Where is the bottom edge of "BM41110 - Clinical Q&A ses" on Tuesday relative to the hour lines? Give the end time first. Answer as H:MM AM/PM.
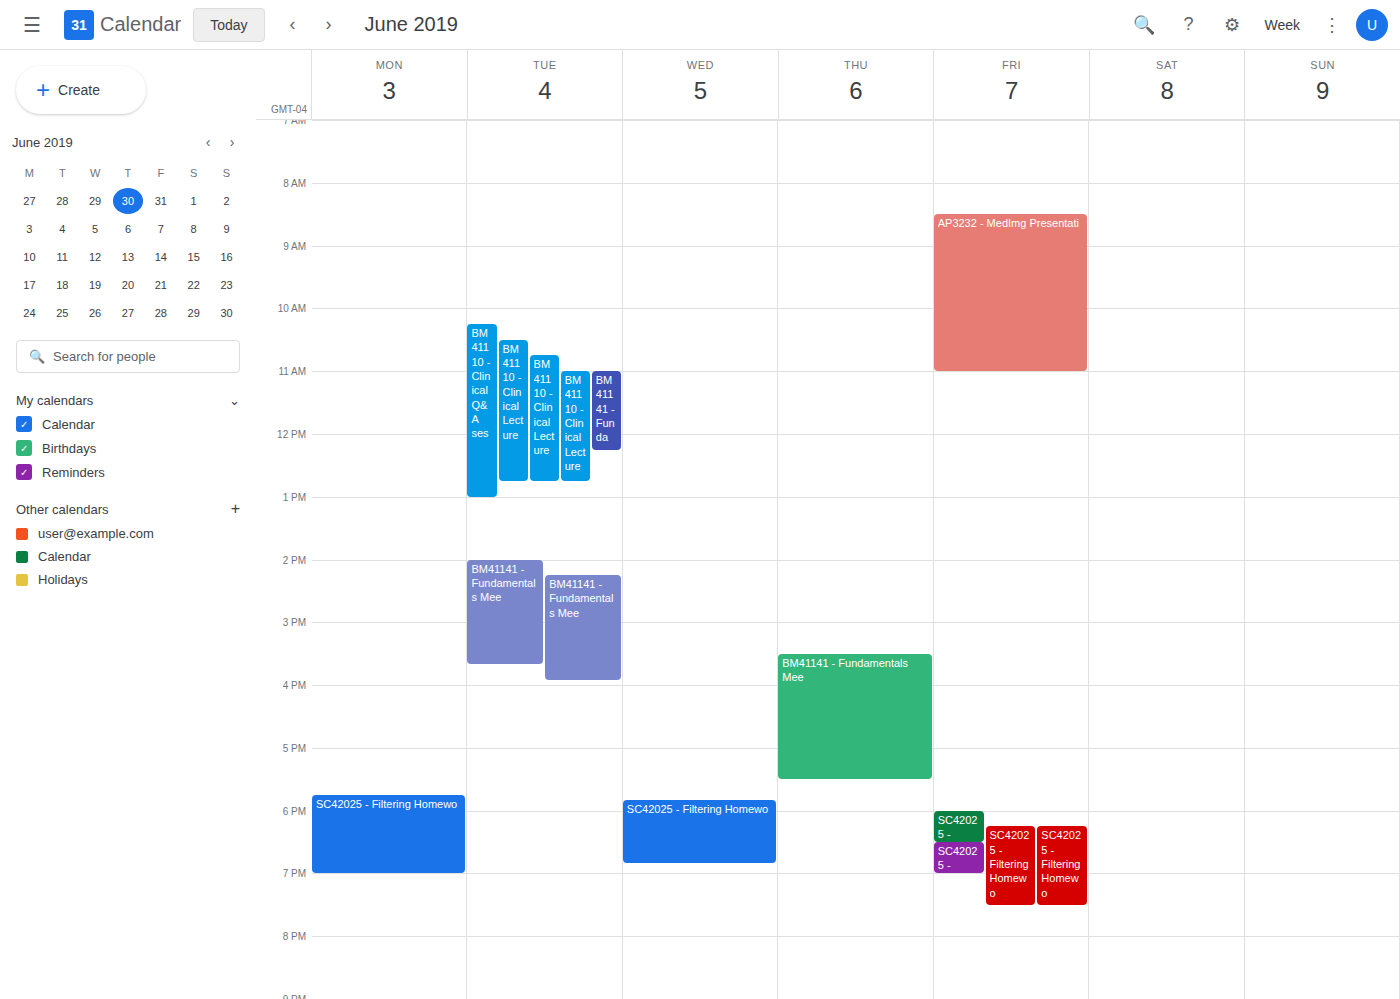
1:00 PM -- exactly on the 1 PM line.